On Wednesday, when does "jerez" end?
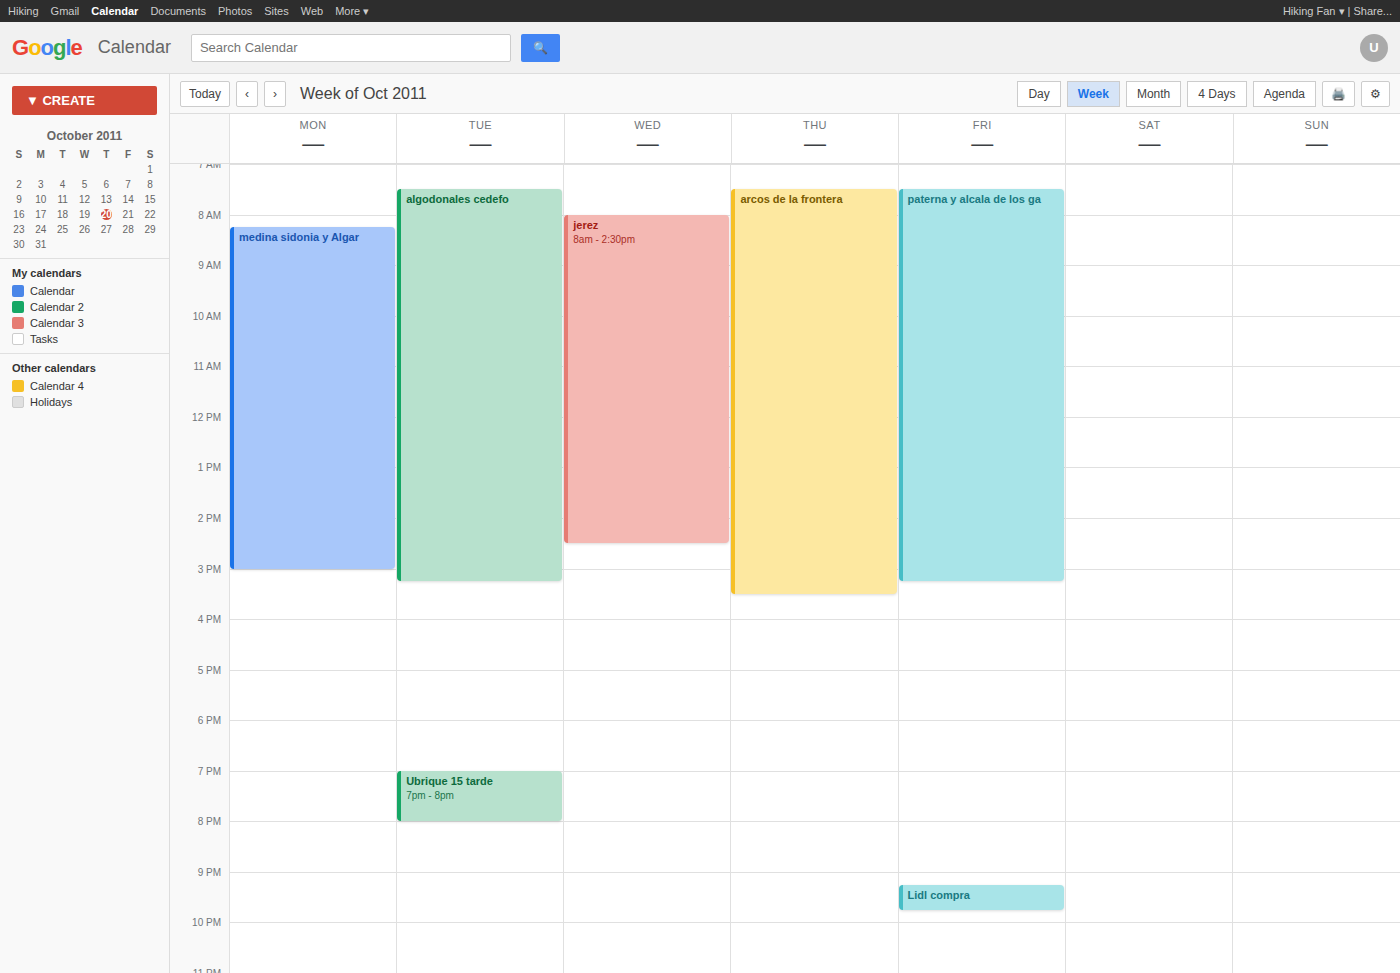
2:30 PM